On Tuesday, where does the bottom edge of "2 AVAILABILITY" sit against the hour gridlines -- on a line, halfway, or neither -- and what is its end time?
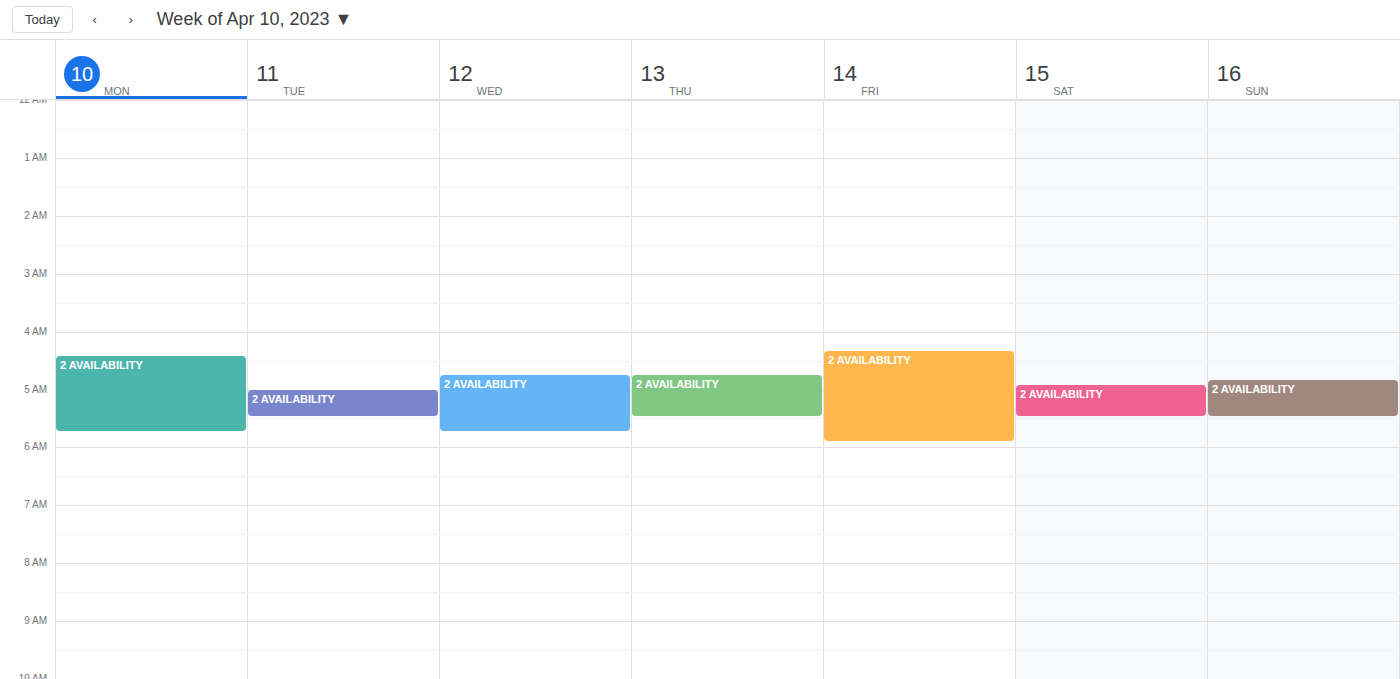
5:30 AM -- halfway between the 5 AM and 6 AM lines.